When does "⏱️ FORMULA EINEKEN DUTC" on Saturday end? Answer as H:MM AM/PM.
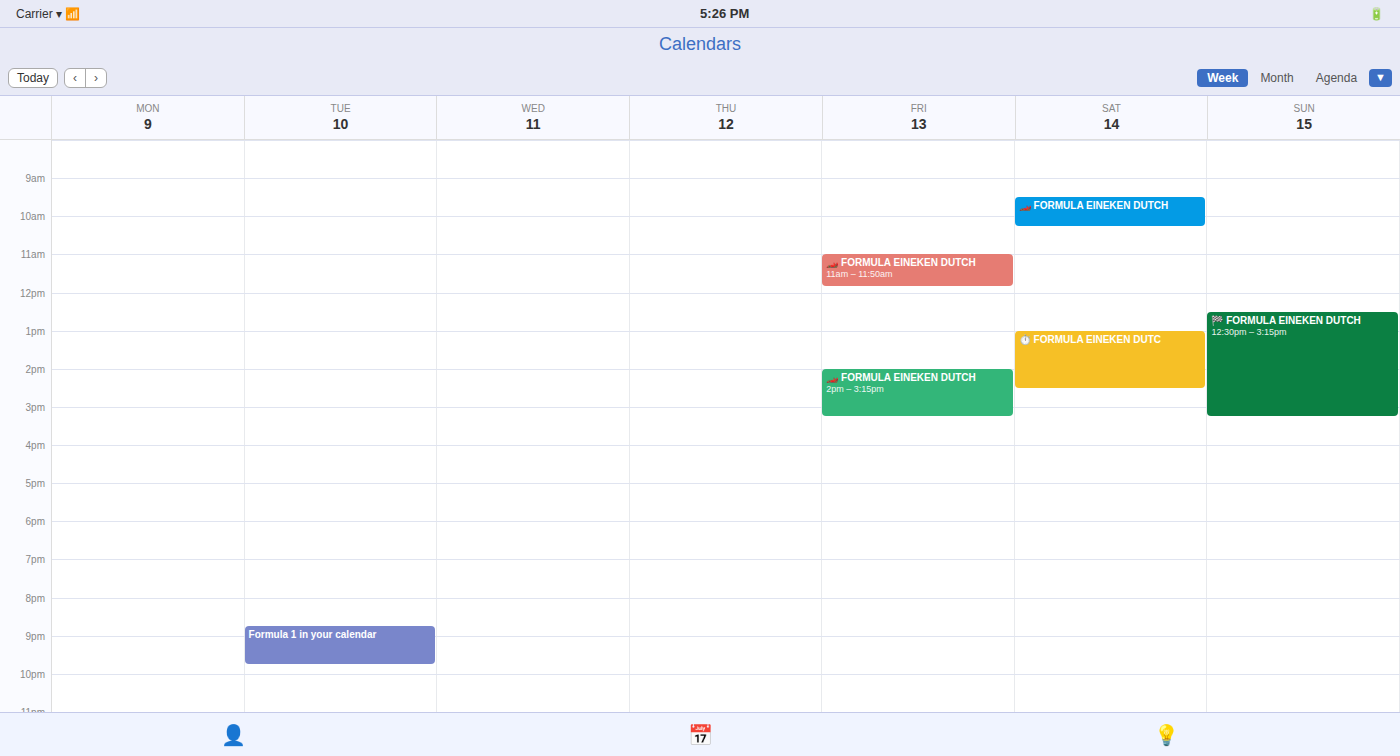
2:30 PM